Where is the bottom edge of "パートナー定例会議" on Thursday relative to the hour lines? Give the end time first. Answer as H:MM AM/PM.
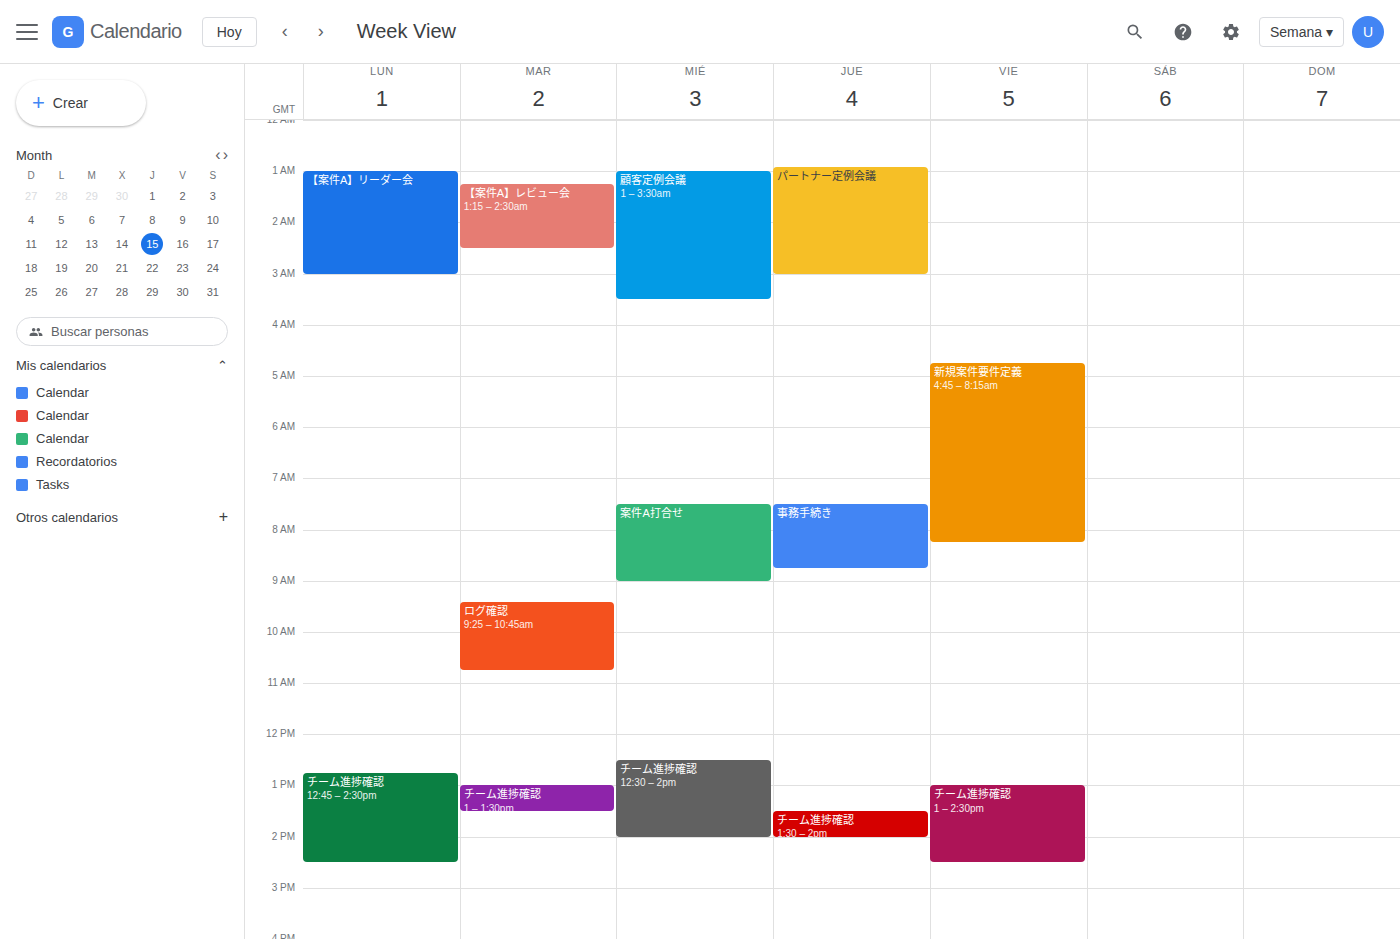
3:00 AM -- exactly on the 3 AM line.